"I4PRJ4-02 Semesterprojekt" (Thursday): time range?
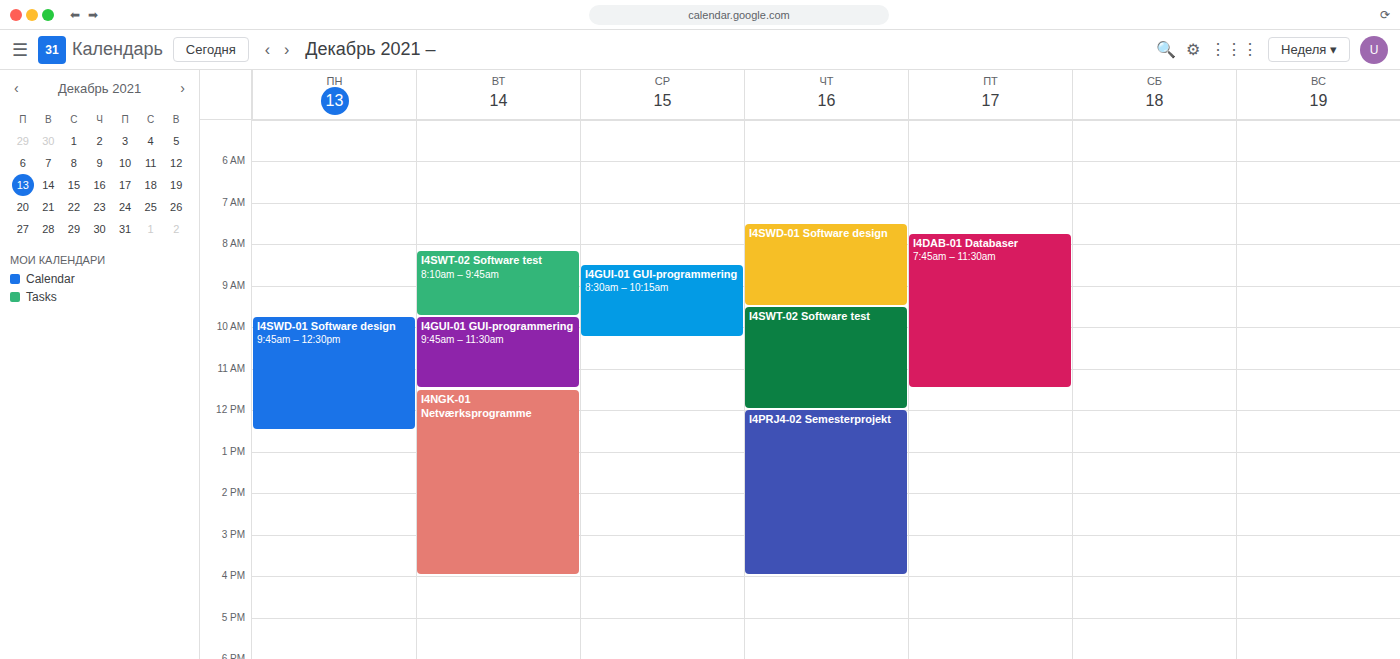
12:00 PM to 4:00 PM